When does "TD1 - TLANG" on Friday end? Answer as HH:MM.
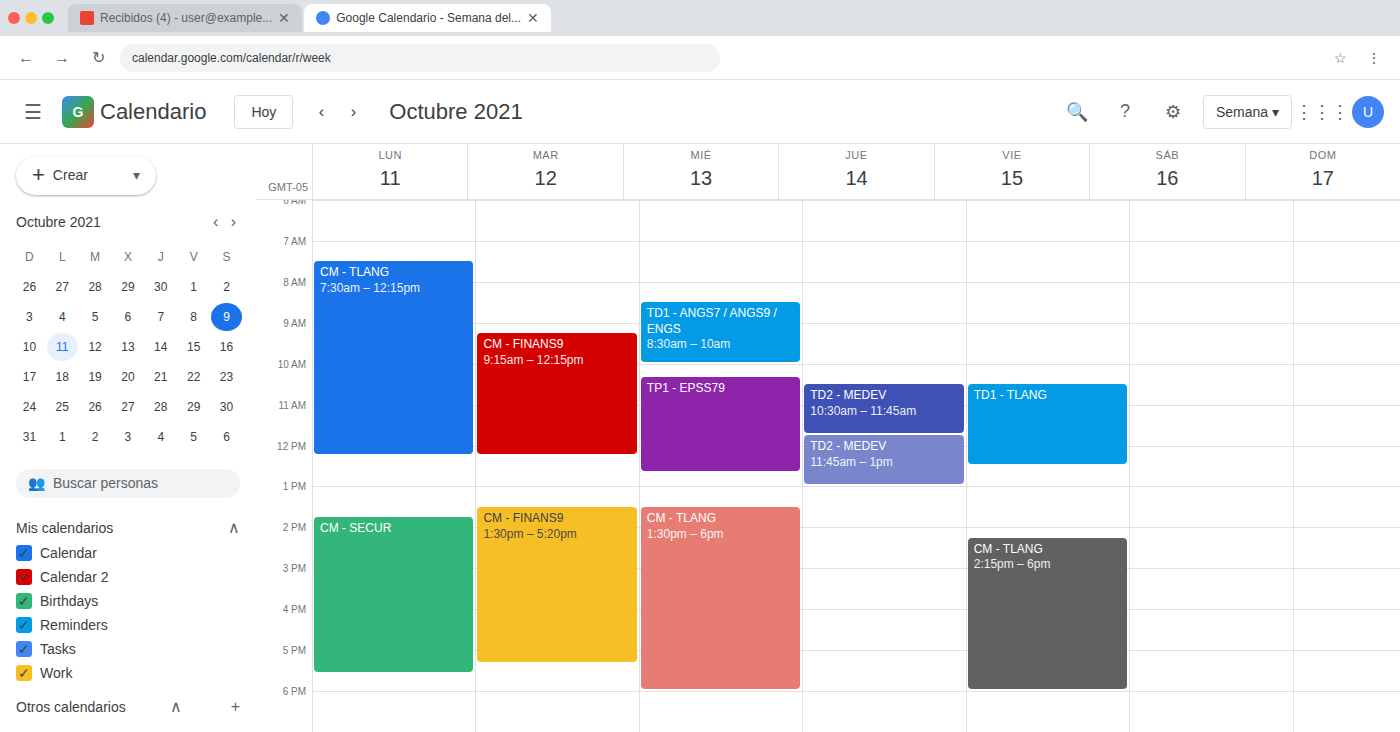
12:30